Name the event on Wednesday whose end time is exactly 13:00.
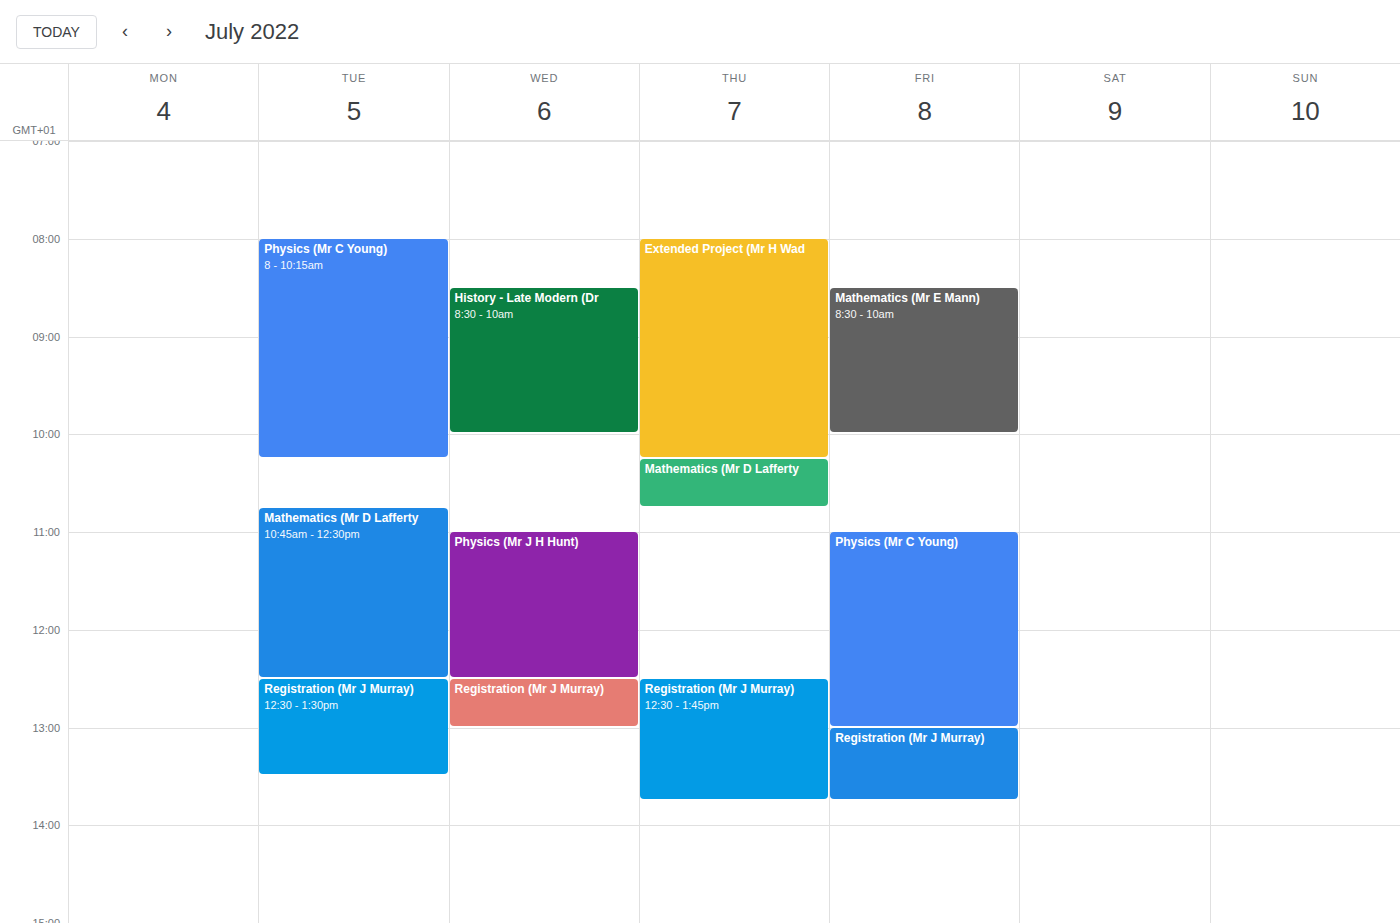
"Registration (Mr J Murray)"